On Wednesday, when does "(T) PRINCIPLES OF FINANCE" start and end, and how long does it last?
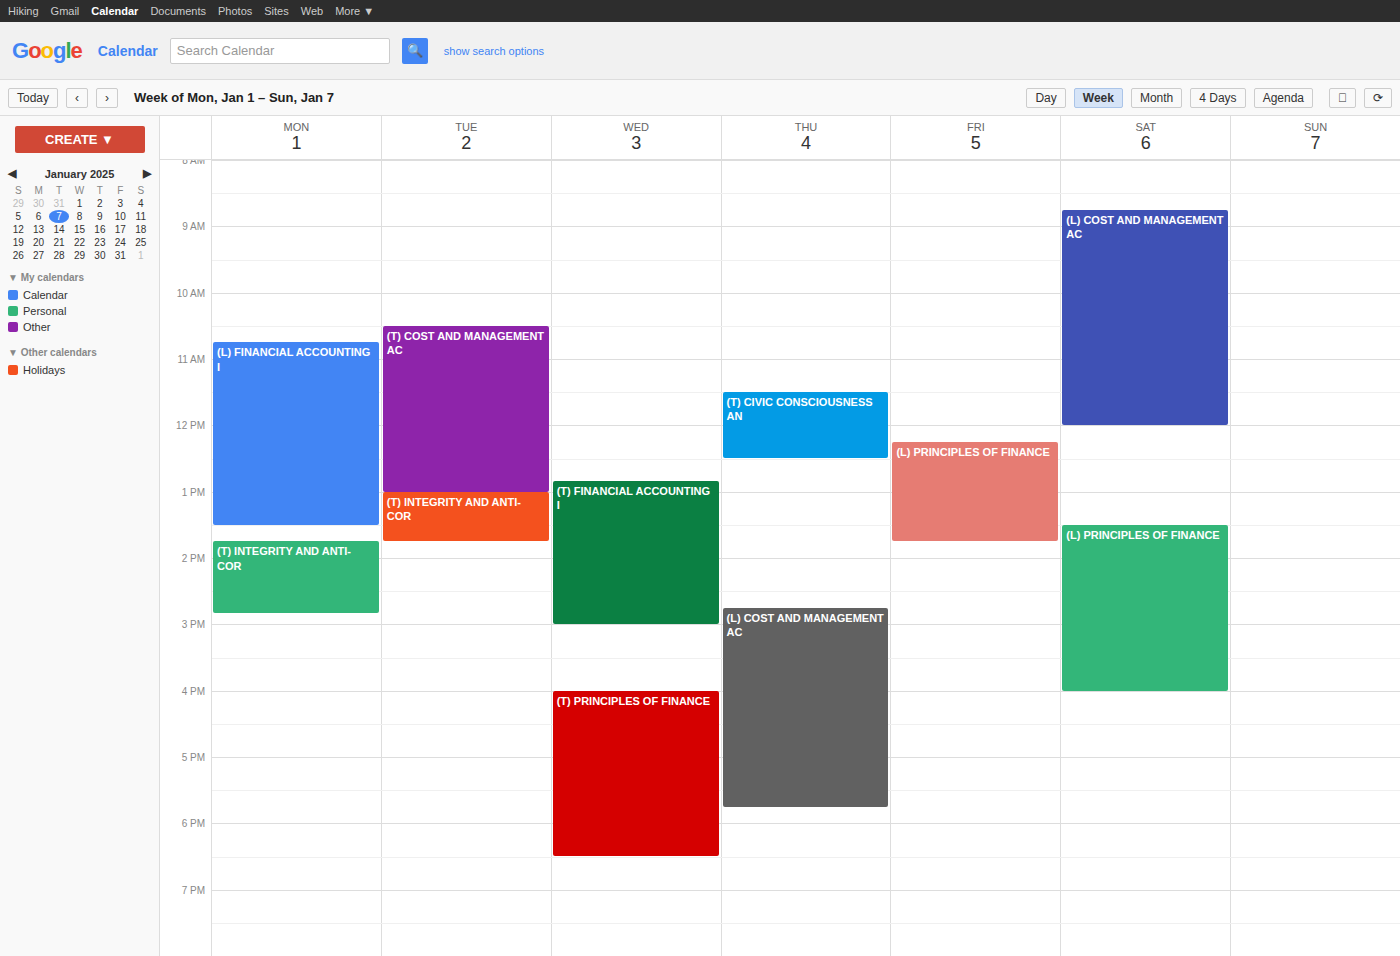
4:00 PM to 6:30 PM, 2 hours 30 minutes